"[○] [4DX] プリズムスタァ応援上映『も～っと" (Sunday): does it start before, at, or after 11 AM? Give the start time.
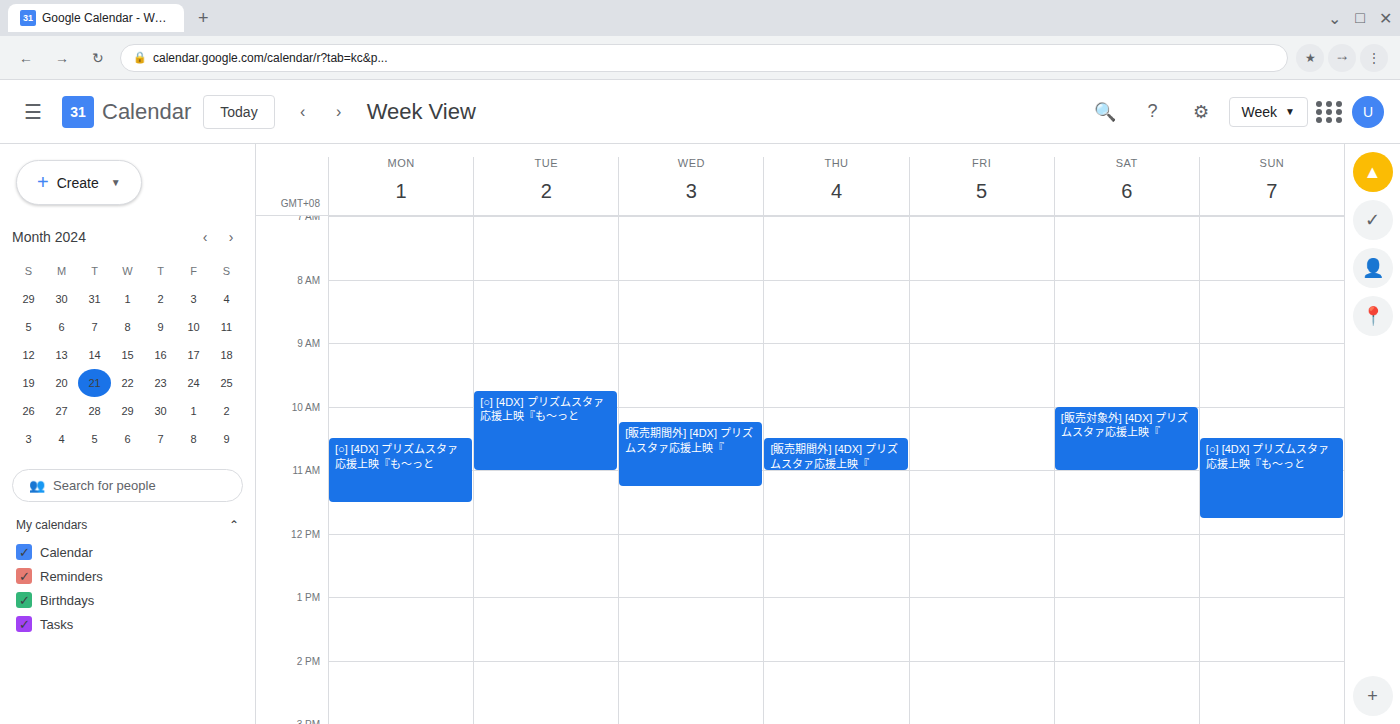
10:30 AM -- before 11 AM, 30 minutes above the 11 AM line.